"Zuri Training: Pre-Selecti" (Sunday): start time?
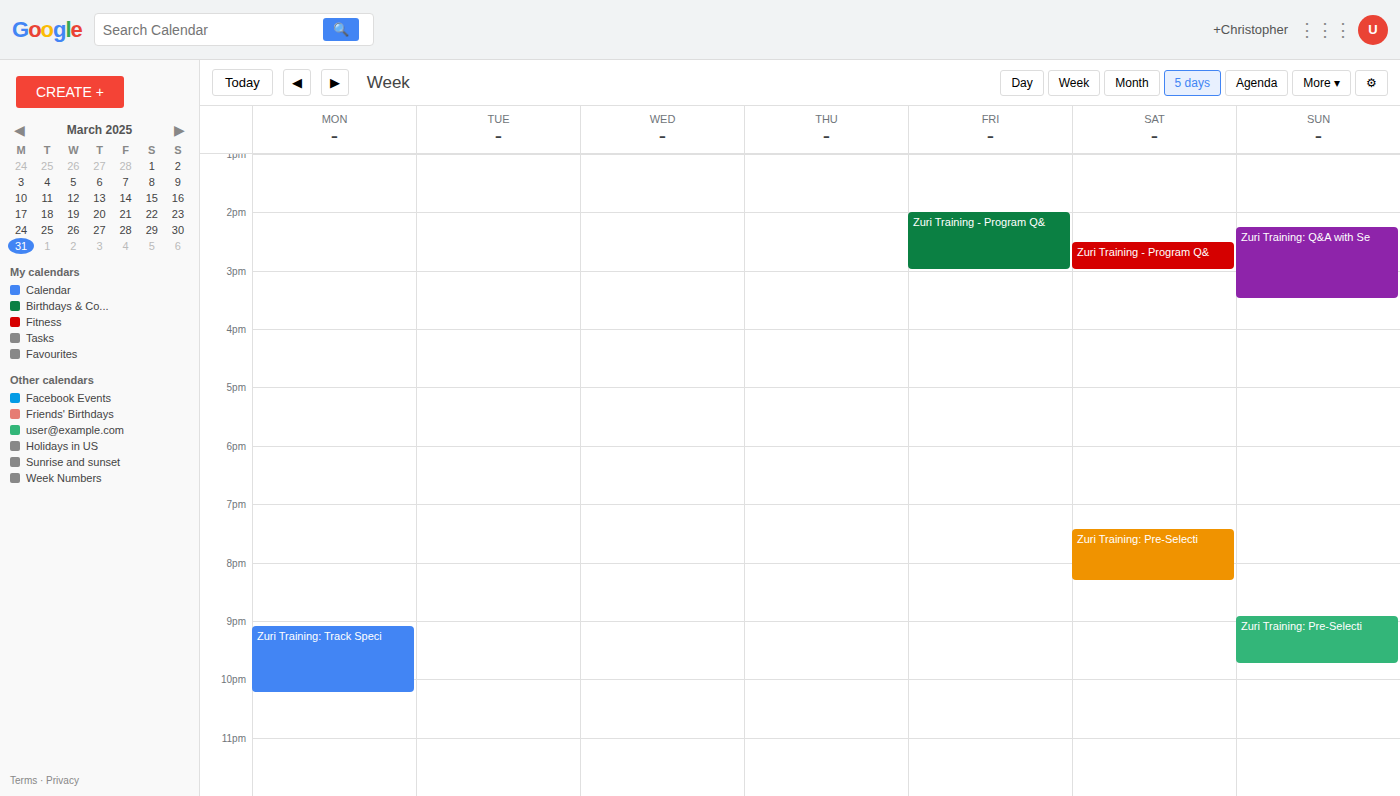
8:55 PM